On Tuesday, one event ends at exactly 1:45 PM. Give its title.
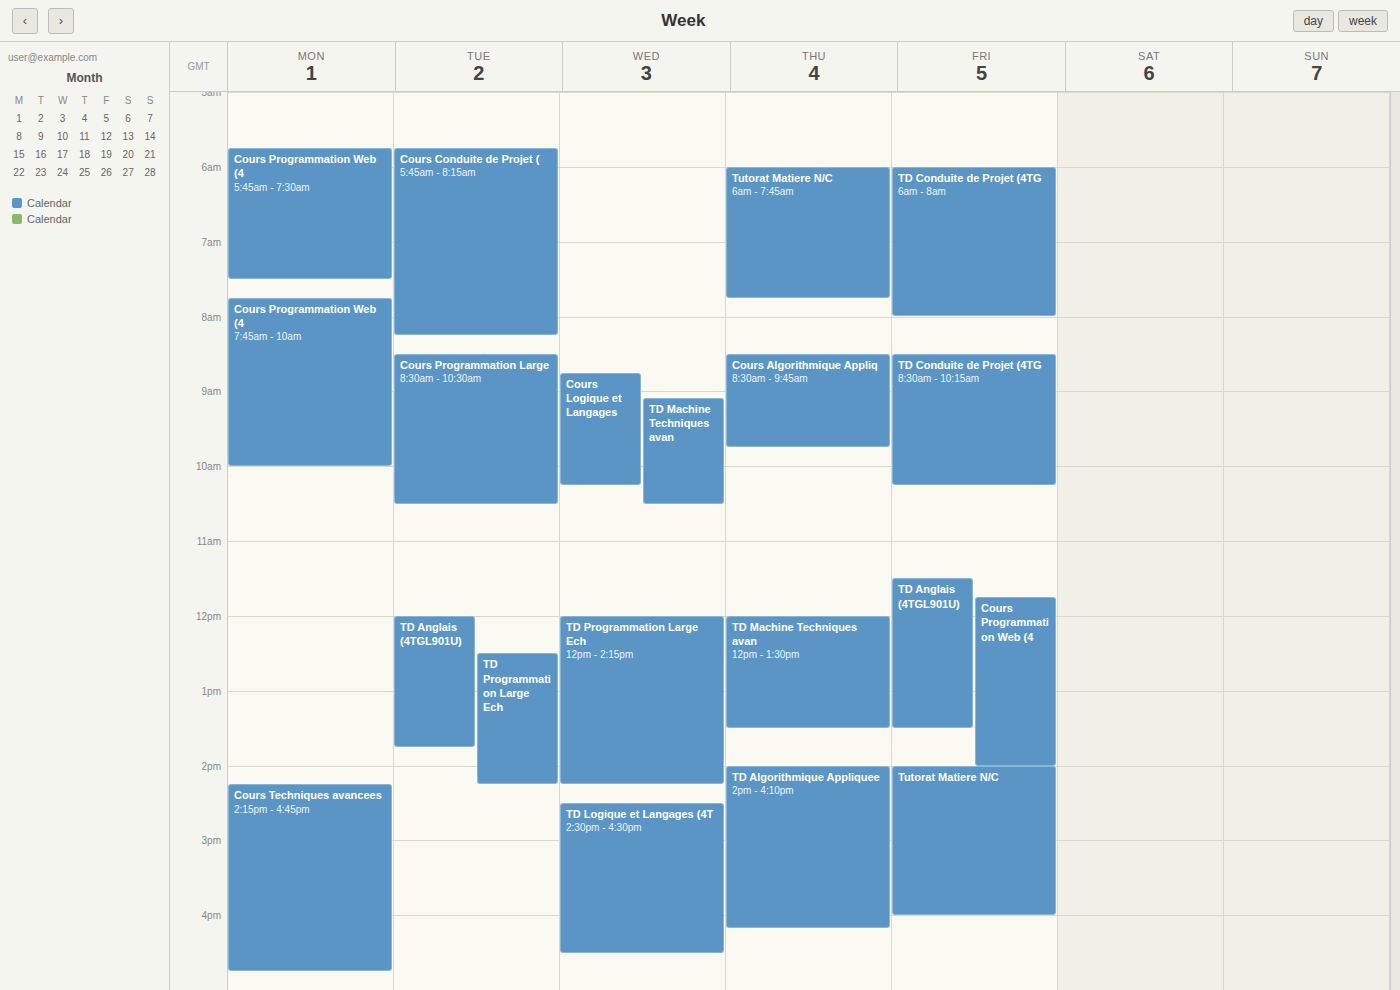
"TD Anglais (4TGL901U)"